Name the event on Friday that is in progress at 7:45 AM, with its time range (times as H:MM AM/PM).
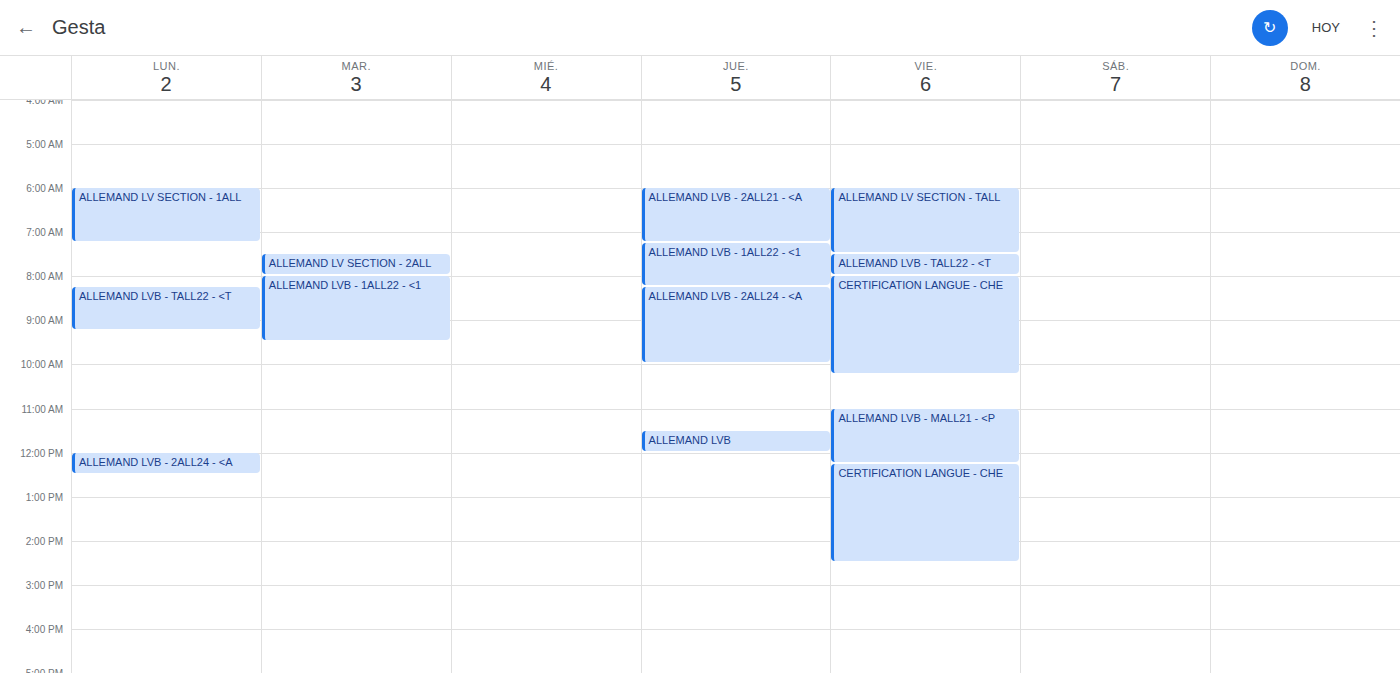
"ALLEMAND LVB - TALL22 - <T", 7:30 AM to 8:00 AM